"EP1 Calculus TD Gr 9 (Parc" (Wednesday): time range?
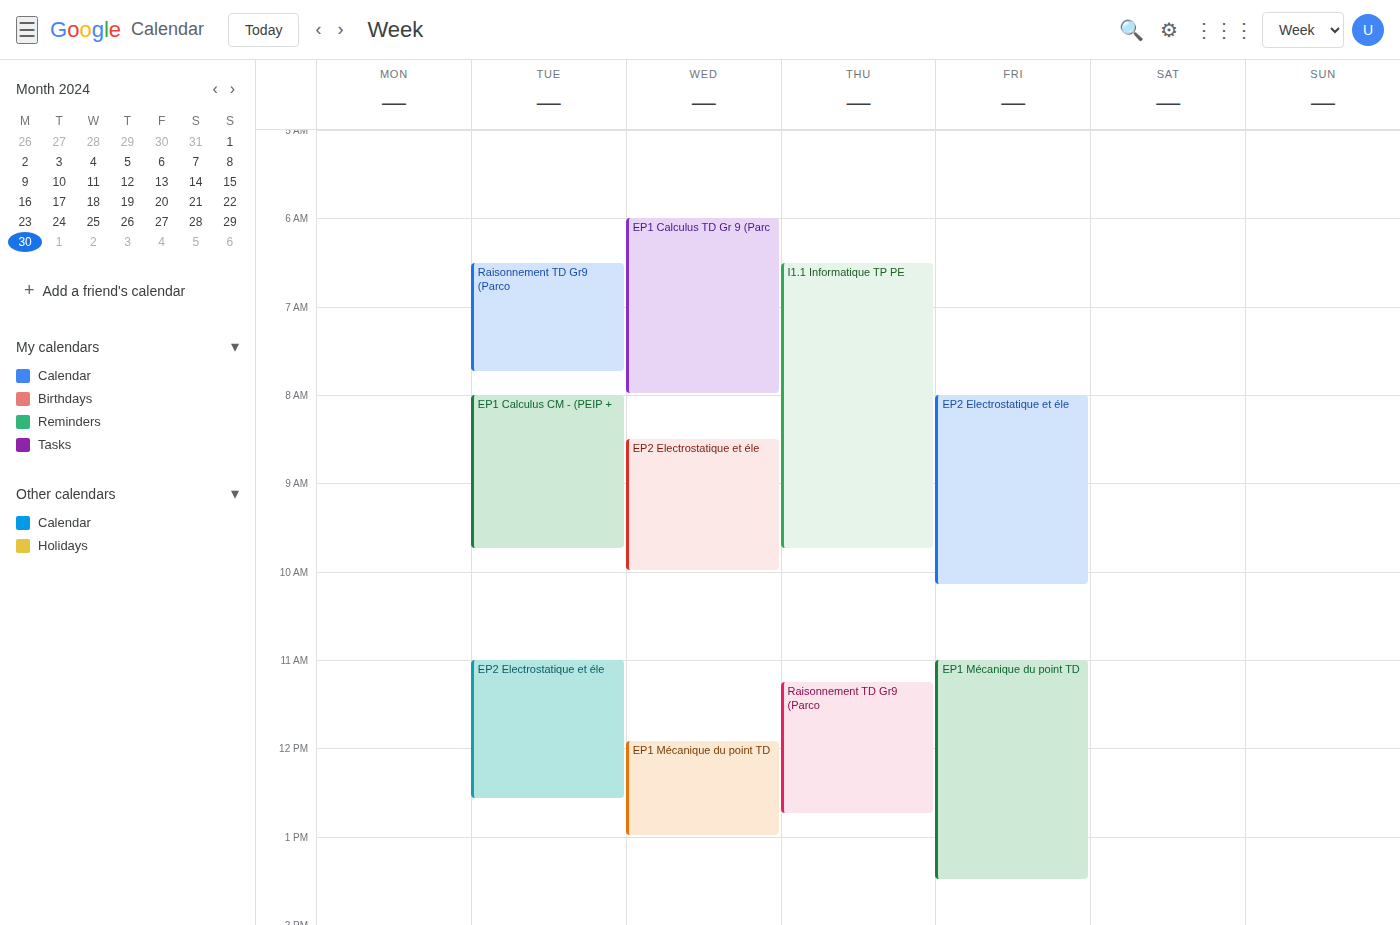
6:00 AM to 8:00 AM